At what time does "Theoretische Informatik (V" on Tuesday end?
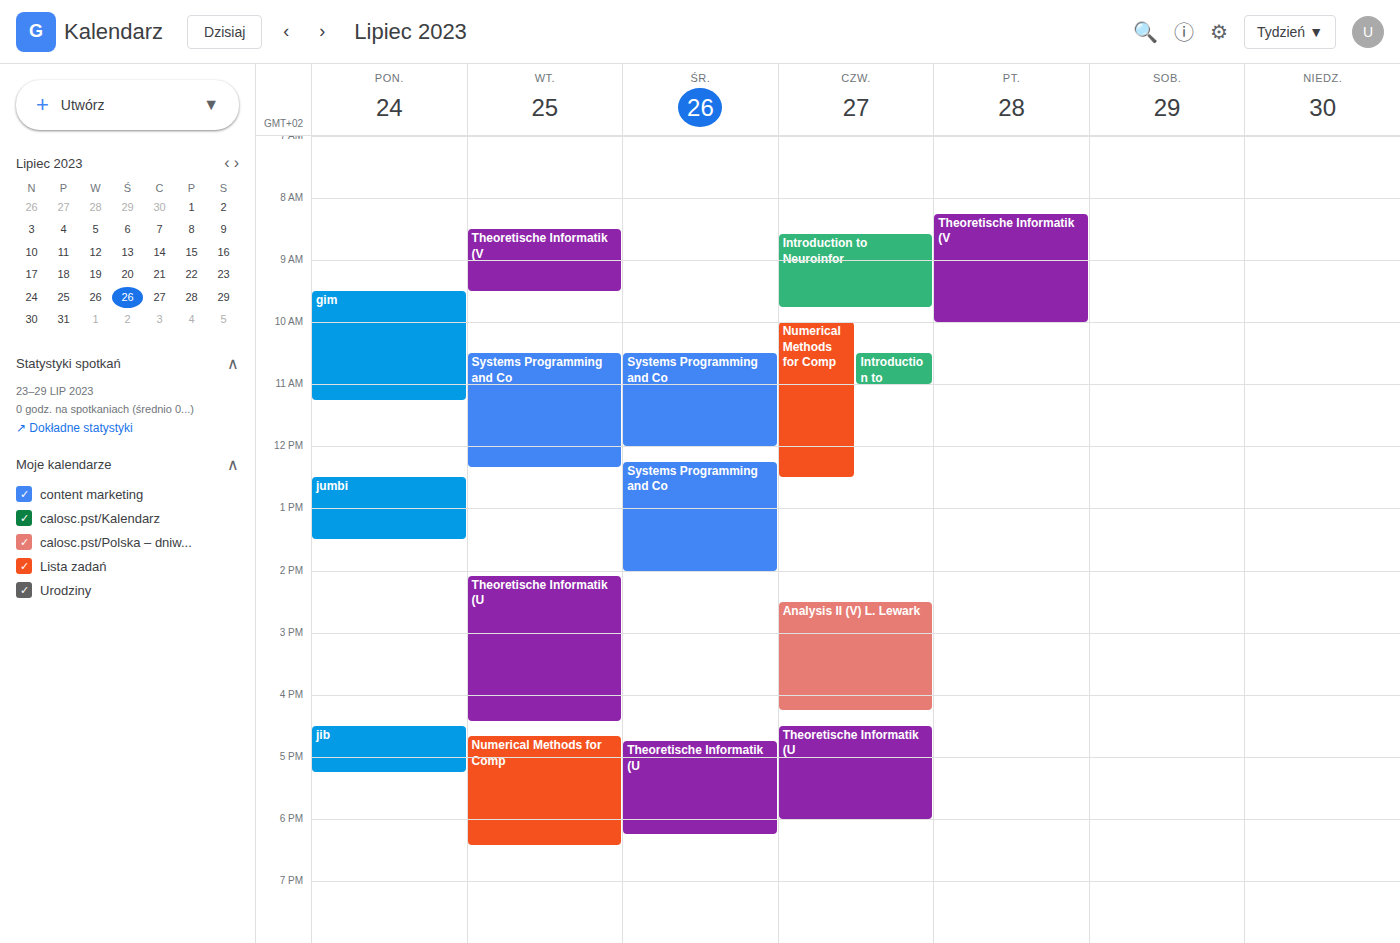
9:30 AM